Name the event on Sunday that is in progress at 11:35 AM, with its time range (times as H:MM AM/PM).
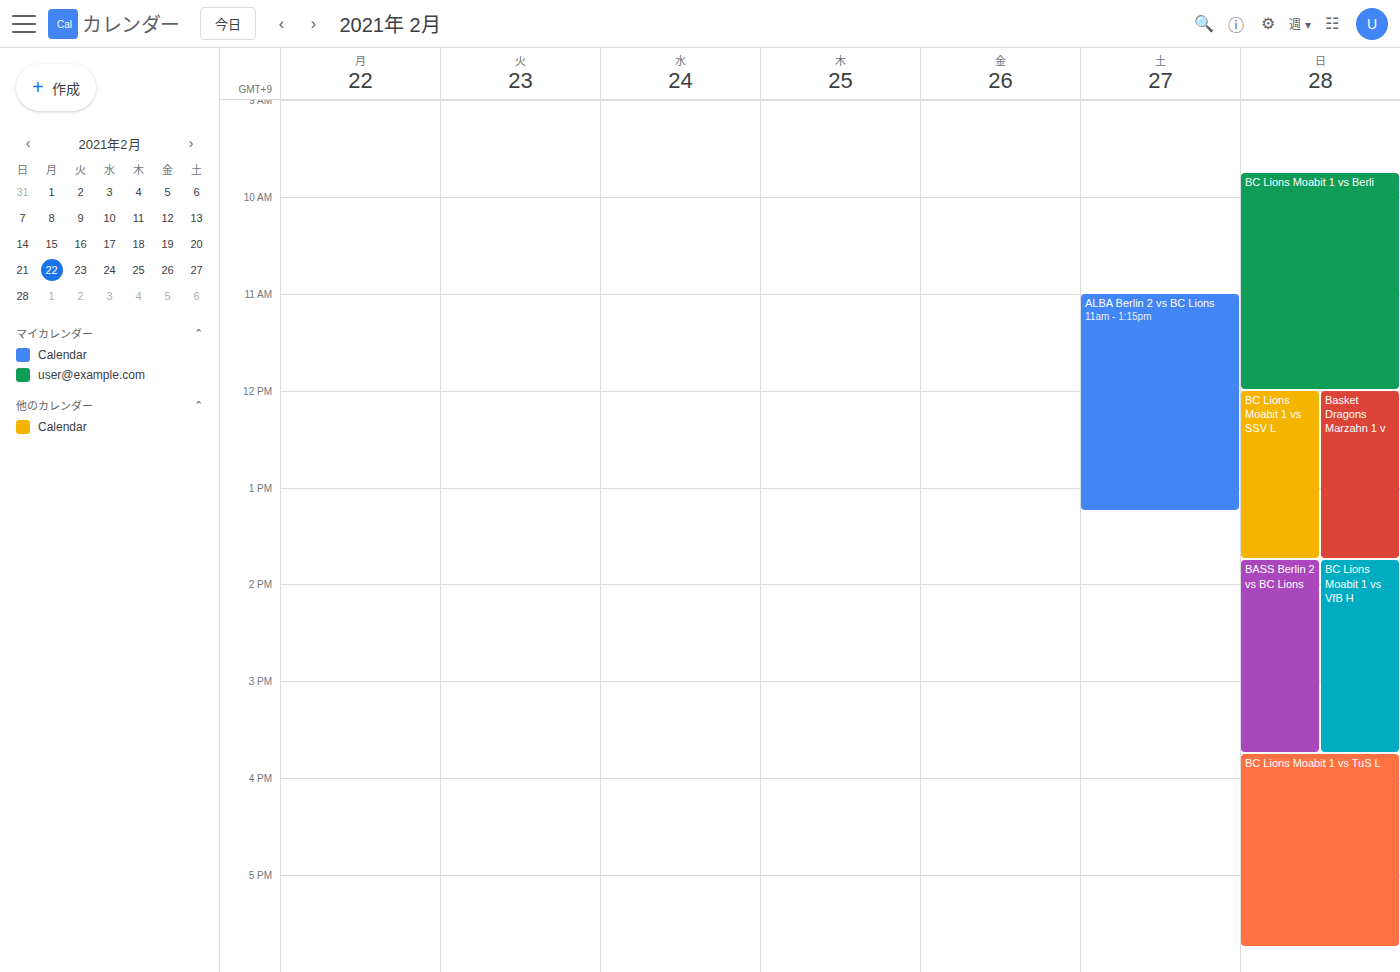
"BC Lions Moabit 1 vs Berli", 9:45 AM to 12:00 PM